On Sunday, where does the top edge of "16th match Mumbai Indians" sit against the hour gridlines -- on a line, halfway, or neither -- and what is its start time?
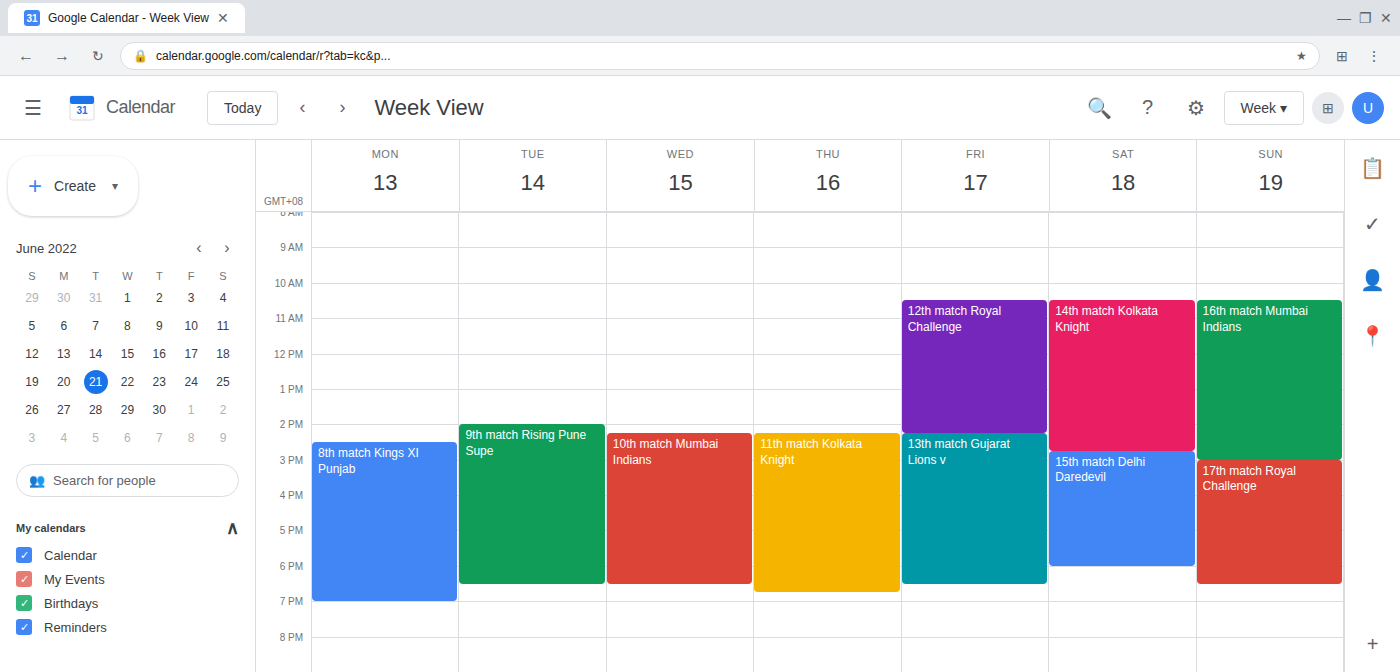
10:30 AM -- halfway between the 10 AM and 11 AM lines.